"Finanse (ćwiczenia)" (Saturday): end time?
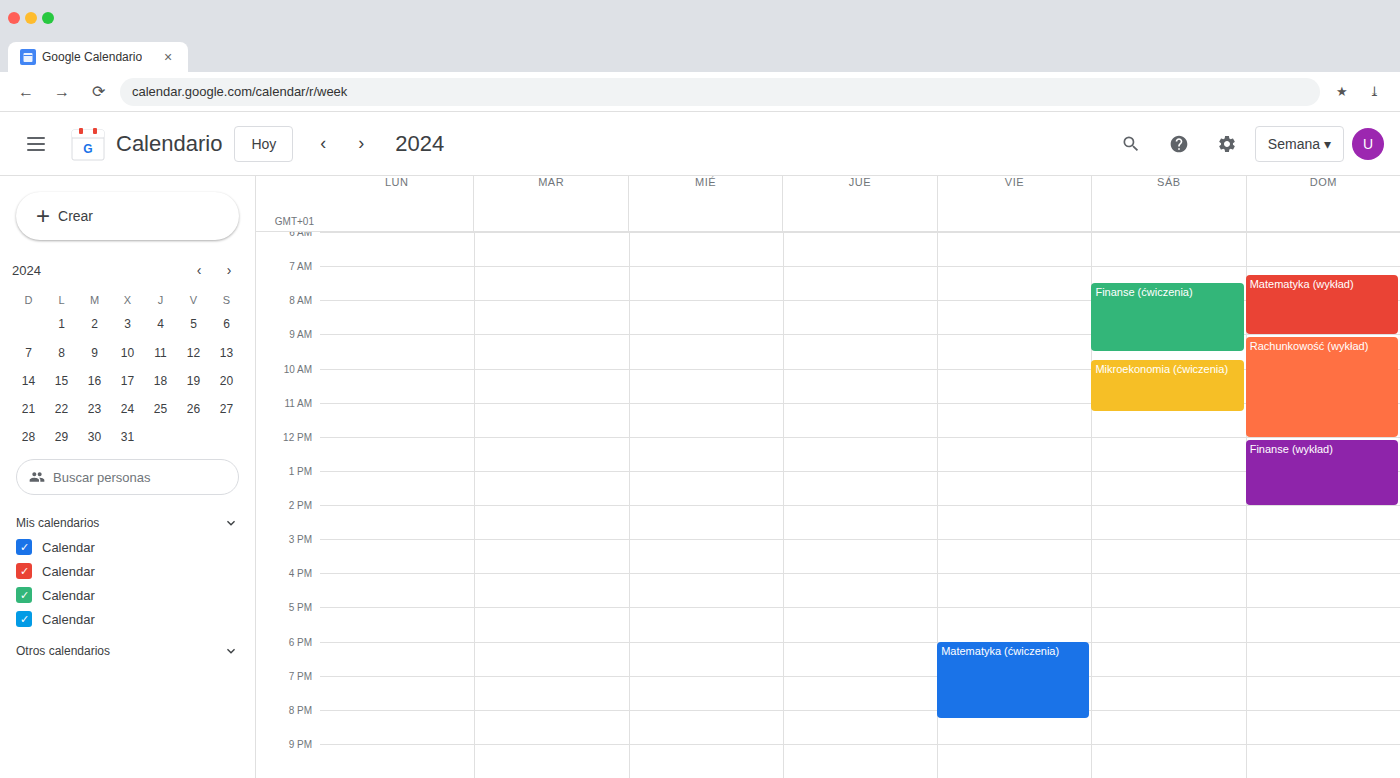
09:30